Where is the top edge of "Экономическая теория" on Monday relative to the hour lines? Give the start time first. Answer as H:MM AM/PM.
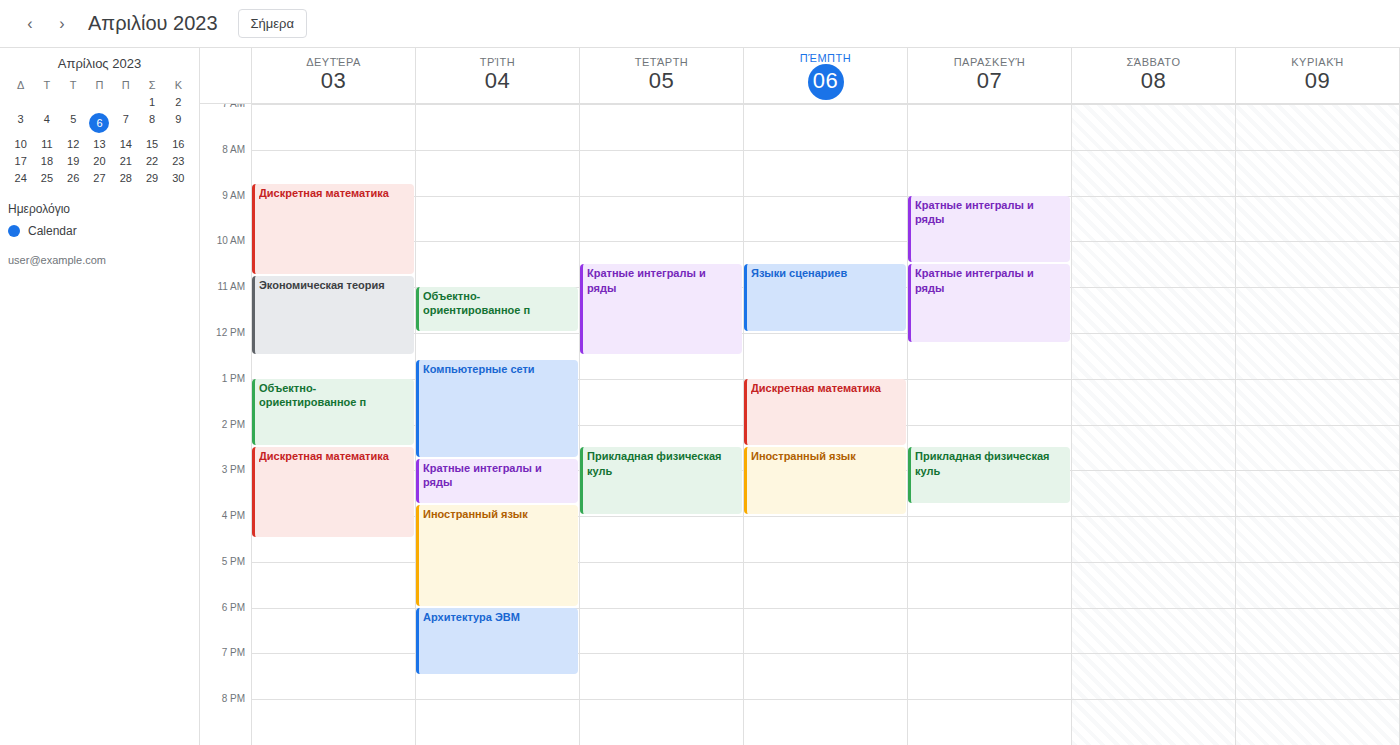
10:45 AM -- neither: three quarters of the way from the 10 AM line to the 11 AM line.